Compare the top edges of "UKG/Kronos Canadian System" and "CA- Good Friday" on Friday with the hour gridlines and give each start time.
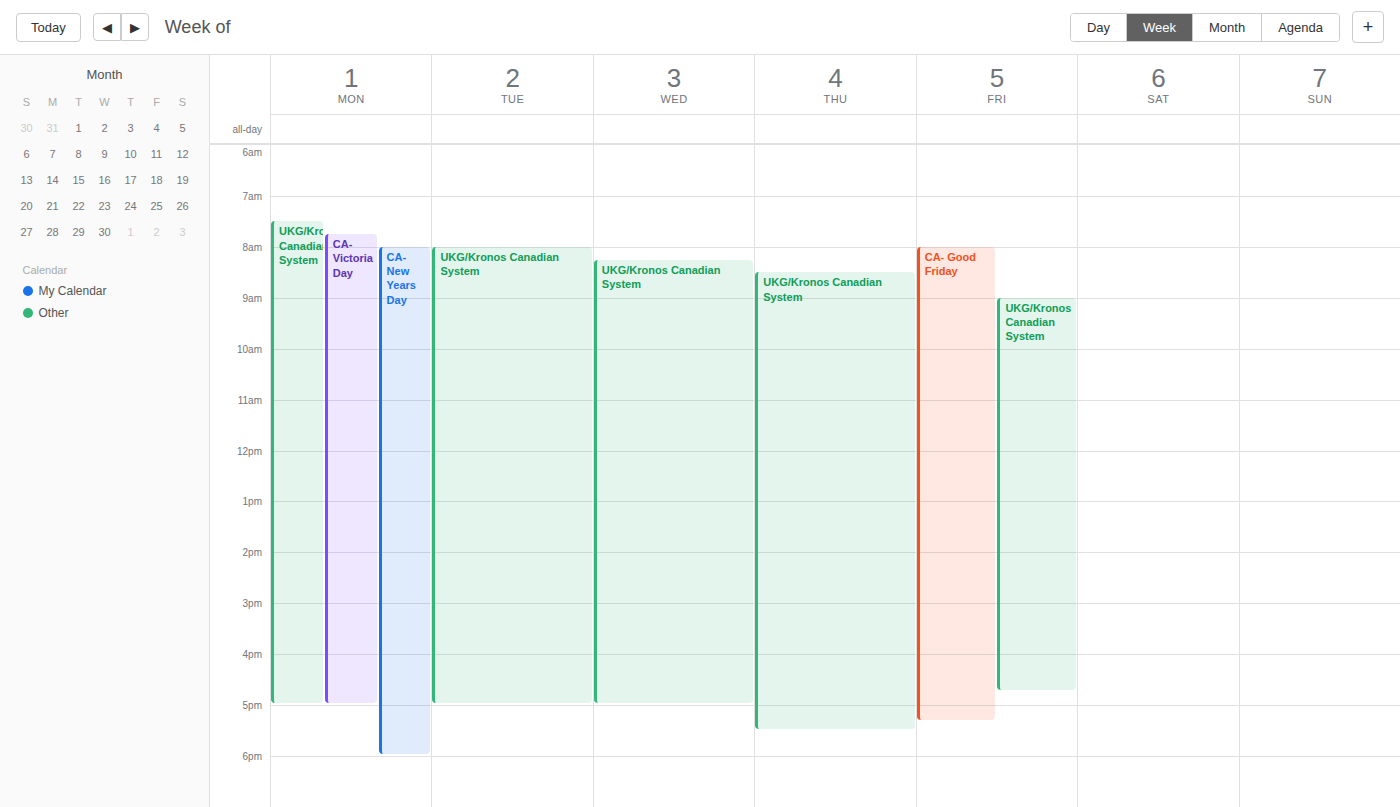
"UKG/Kronos Canadian System": 9:00 AM, exactly on the 9 AM line. "CA- Good Friday": 8:00 AM, exactly on the 8 AM line.